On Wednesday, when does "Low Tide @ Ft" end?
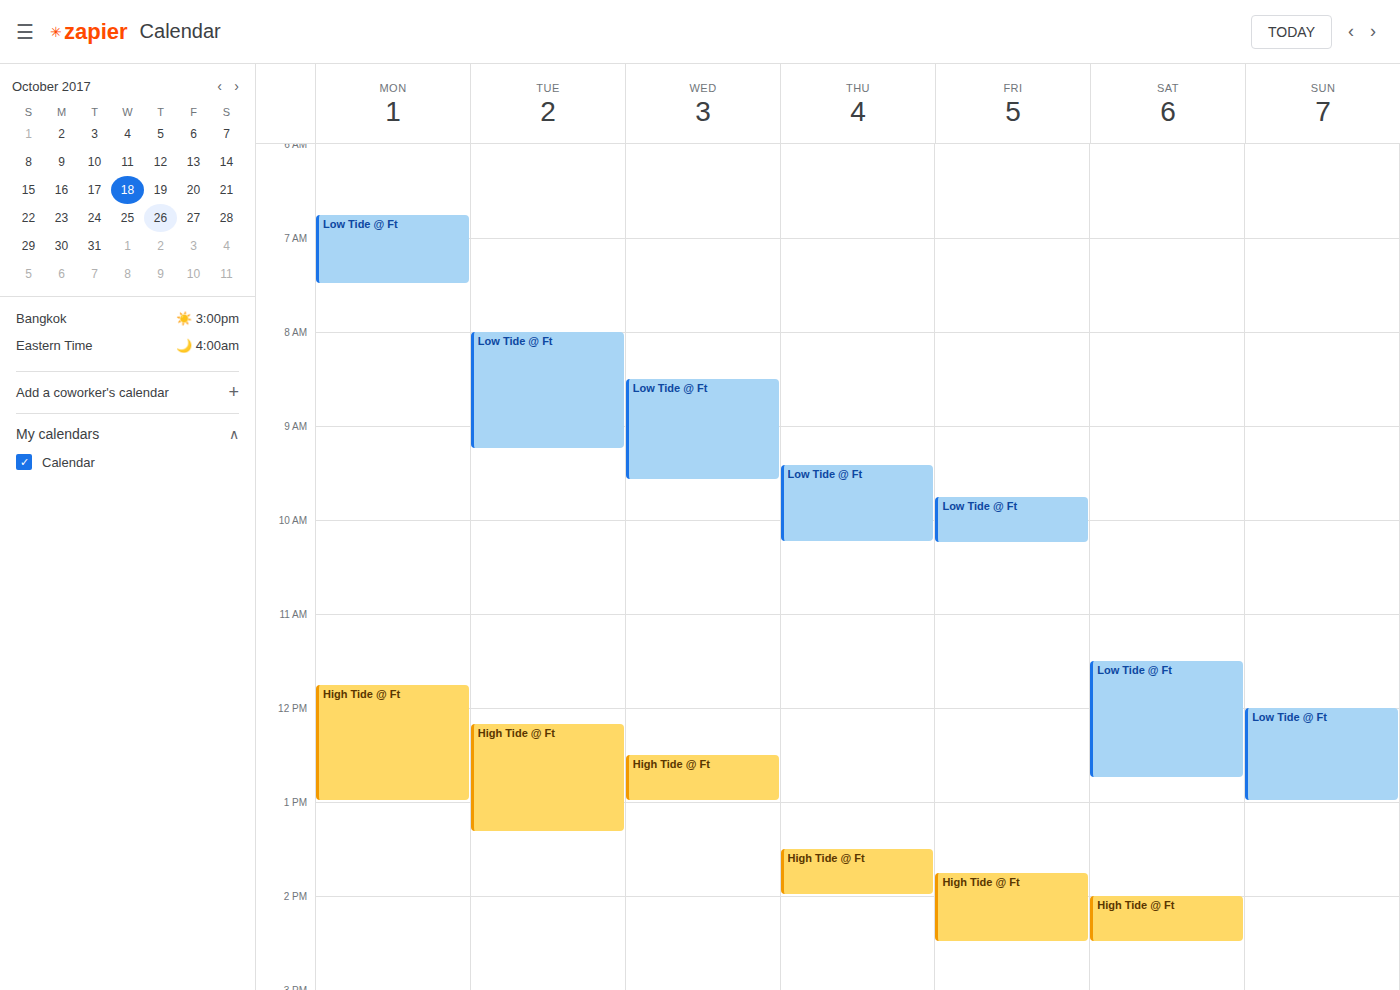
9:35 AM